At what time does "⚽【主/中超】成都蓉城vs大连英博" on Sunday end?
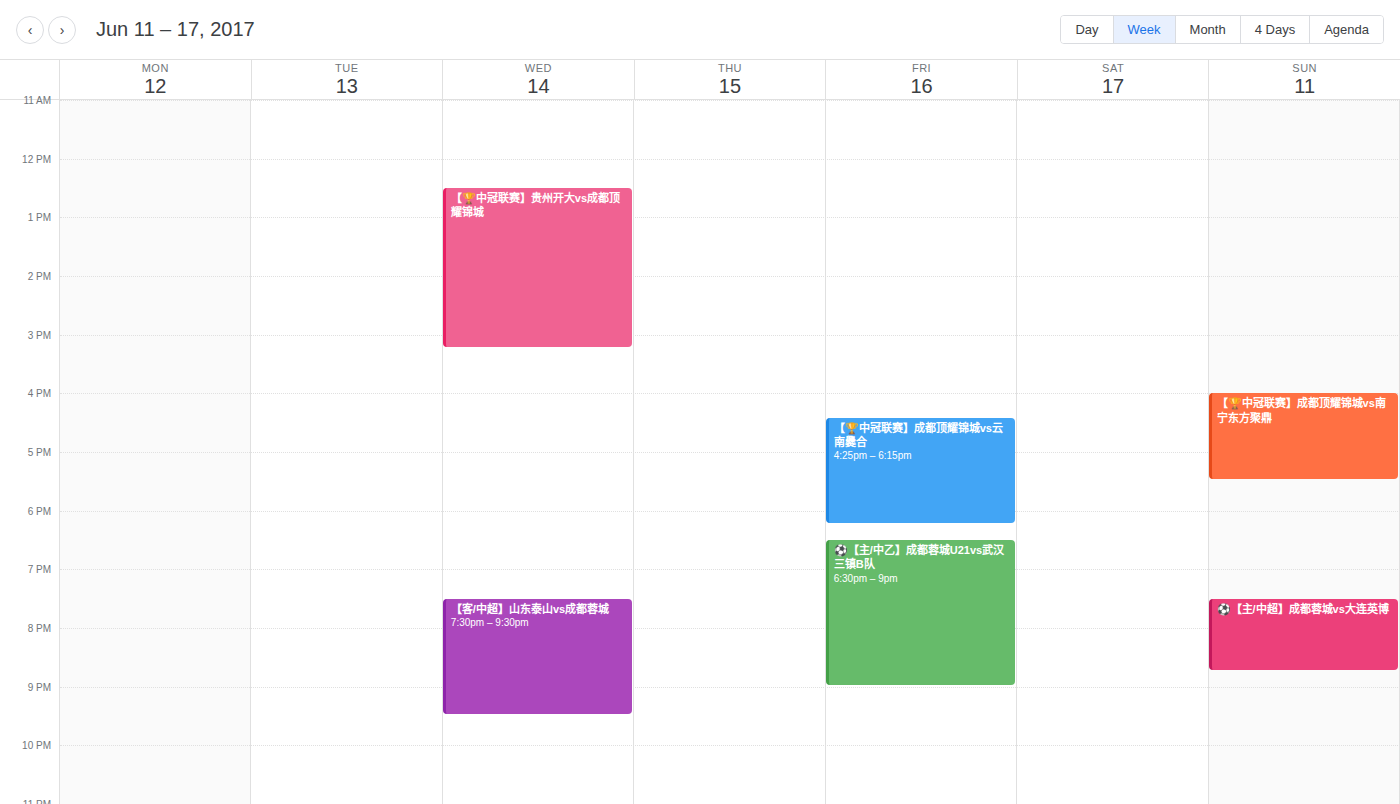
8:45 PM